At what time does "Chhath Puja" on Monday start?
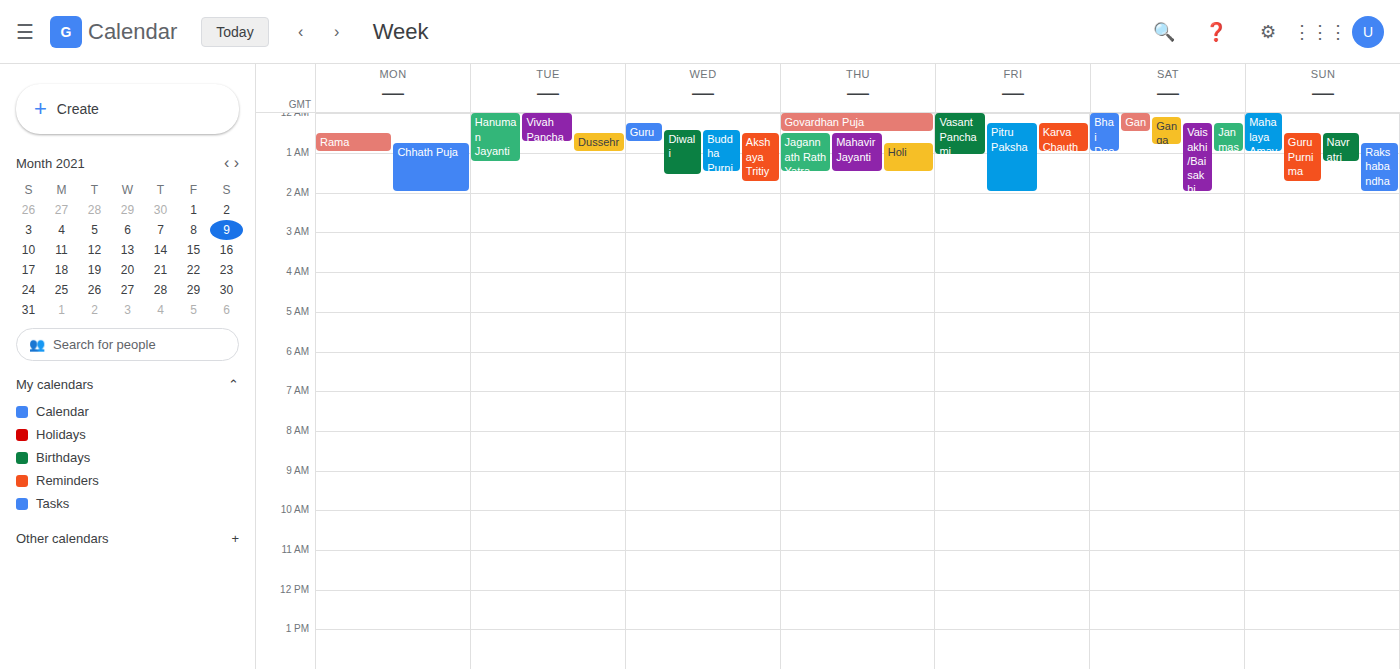
12:45 AM